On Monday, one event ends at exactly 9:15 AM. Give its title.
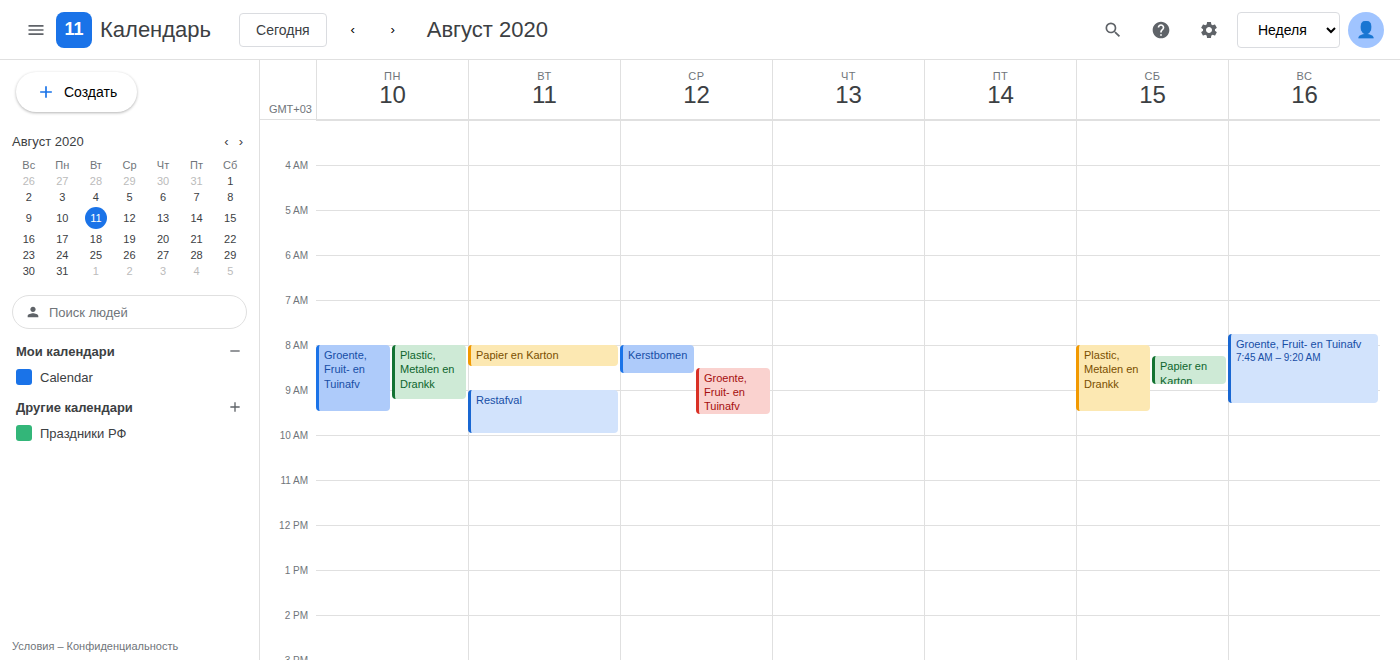
"Plastic, Metalen en Drankk"